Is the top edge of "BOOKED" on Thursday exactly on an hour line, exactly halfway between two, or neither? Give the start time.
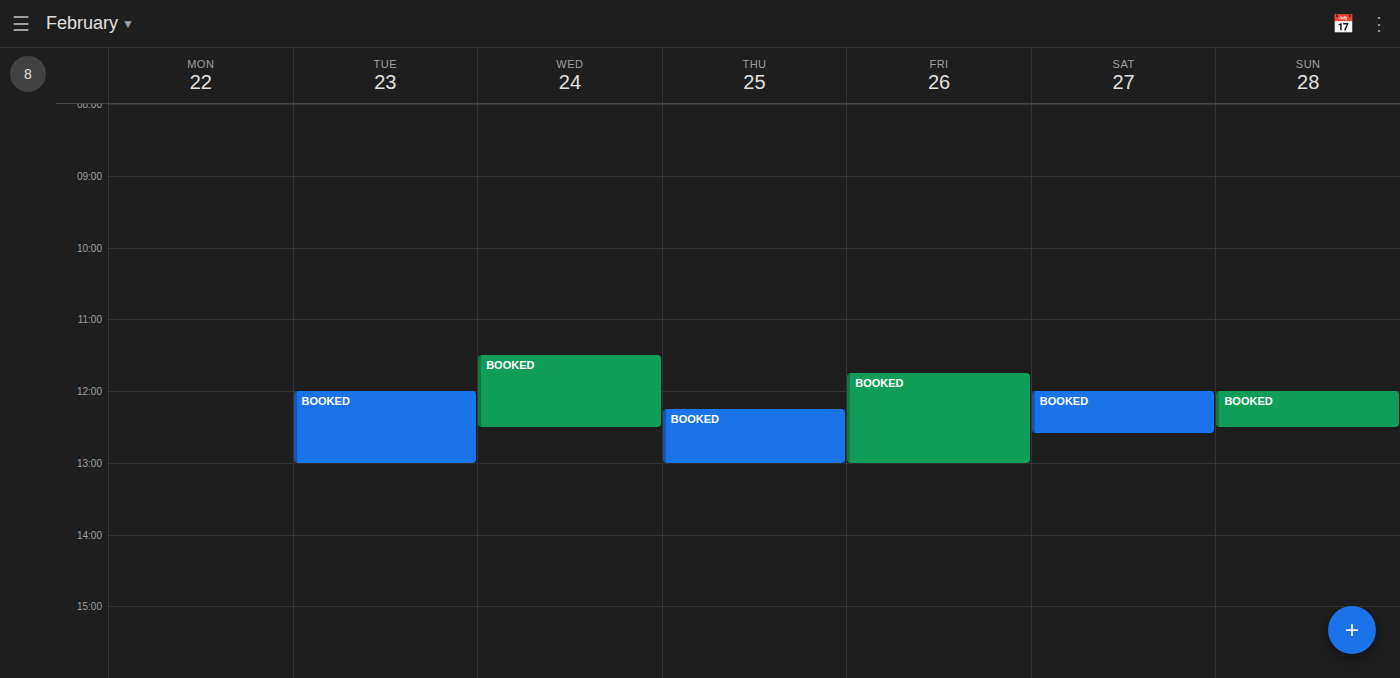
12:15 PM -- neither: a quarter of the way from the 12 PM line to the 1 PM line.